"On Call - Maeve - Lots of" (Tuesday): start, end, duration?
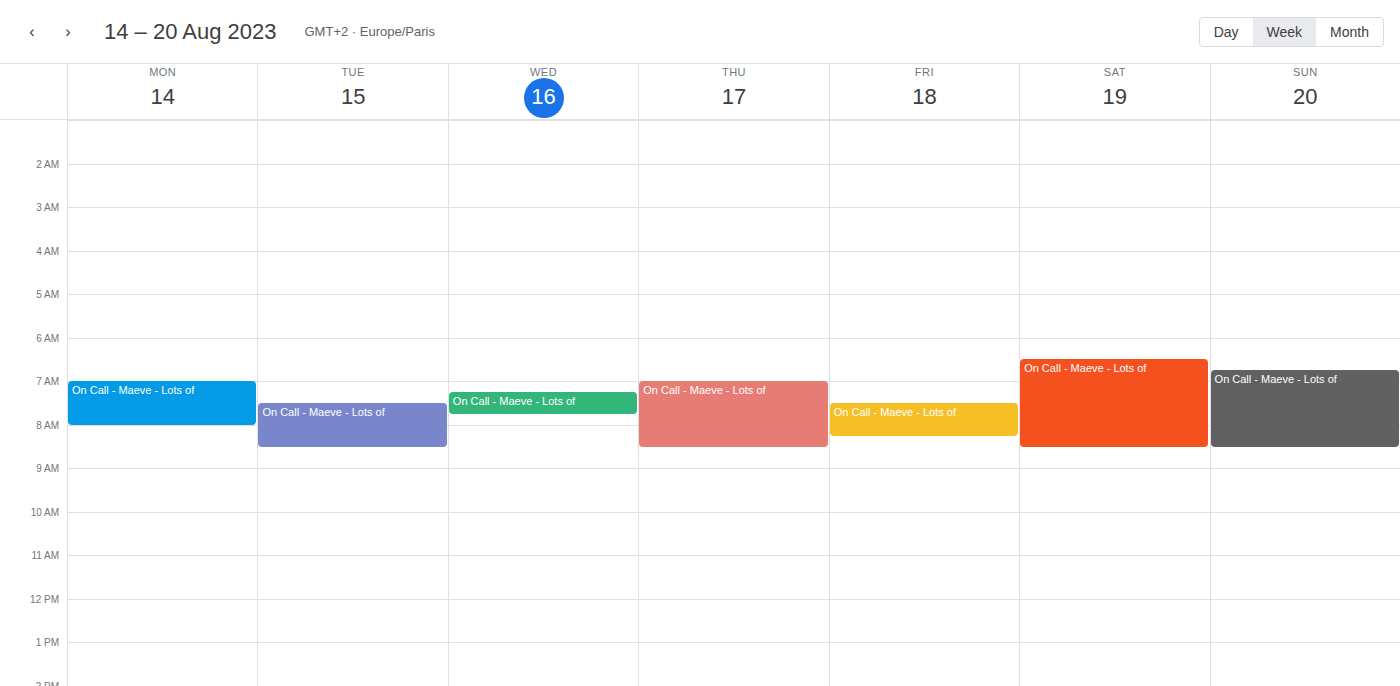
7:30 AM to 8:30 AM, 1 hour